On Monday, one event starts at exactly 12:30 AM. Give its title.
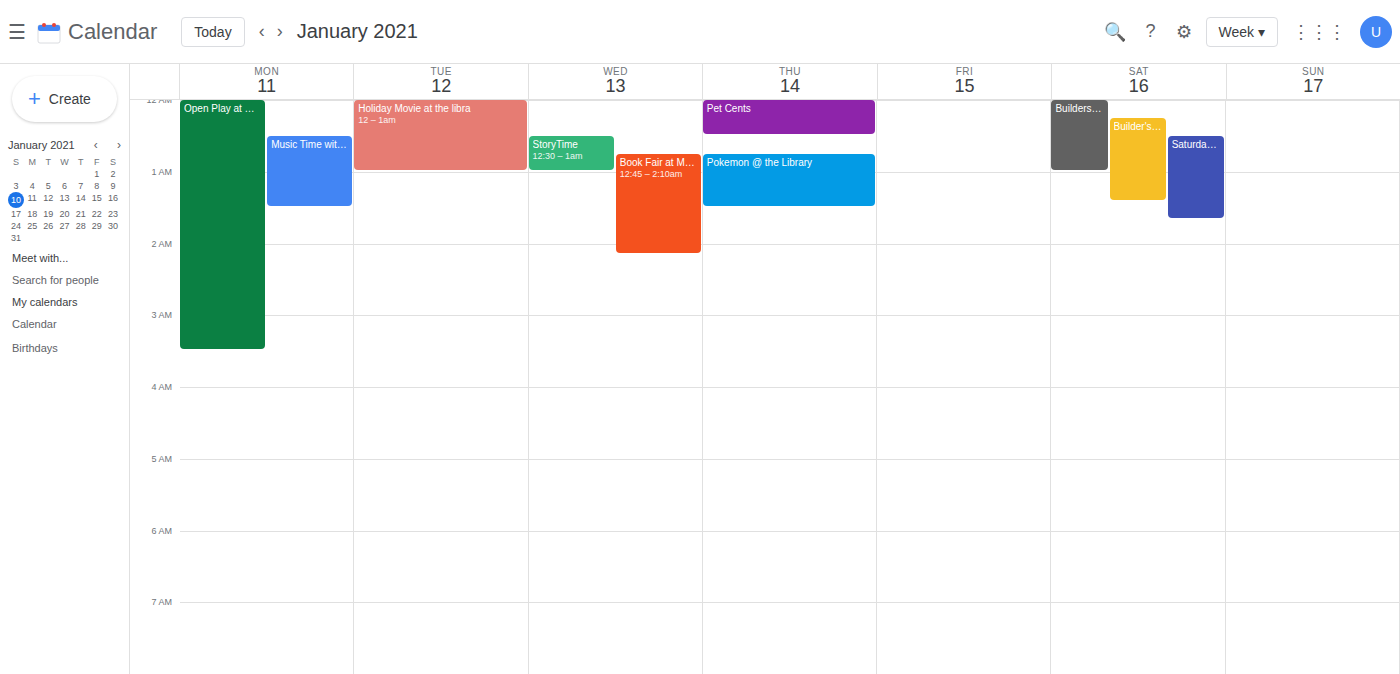
"Music Time with Hailee Win"